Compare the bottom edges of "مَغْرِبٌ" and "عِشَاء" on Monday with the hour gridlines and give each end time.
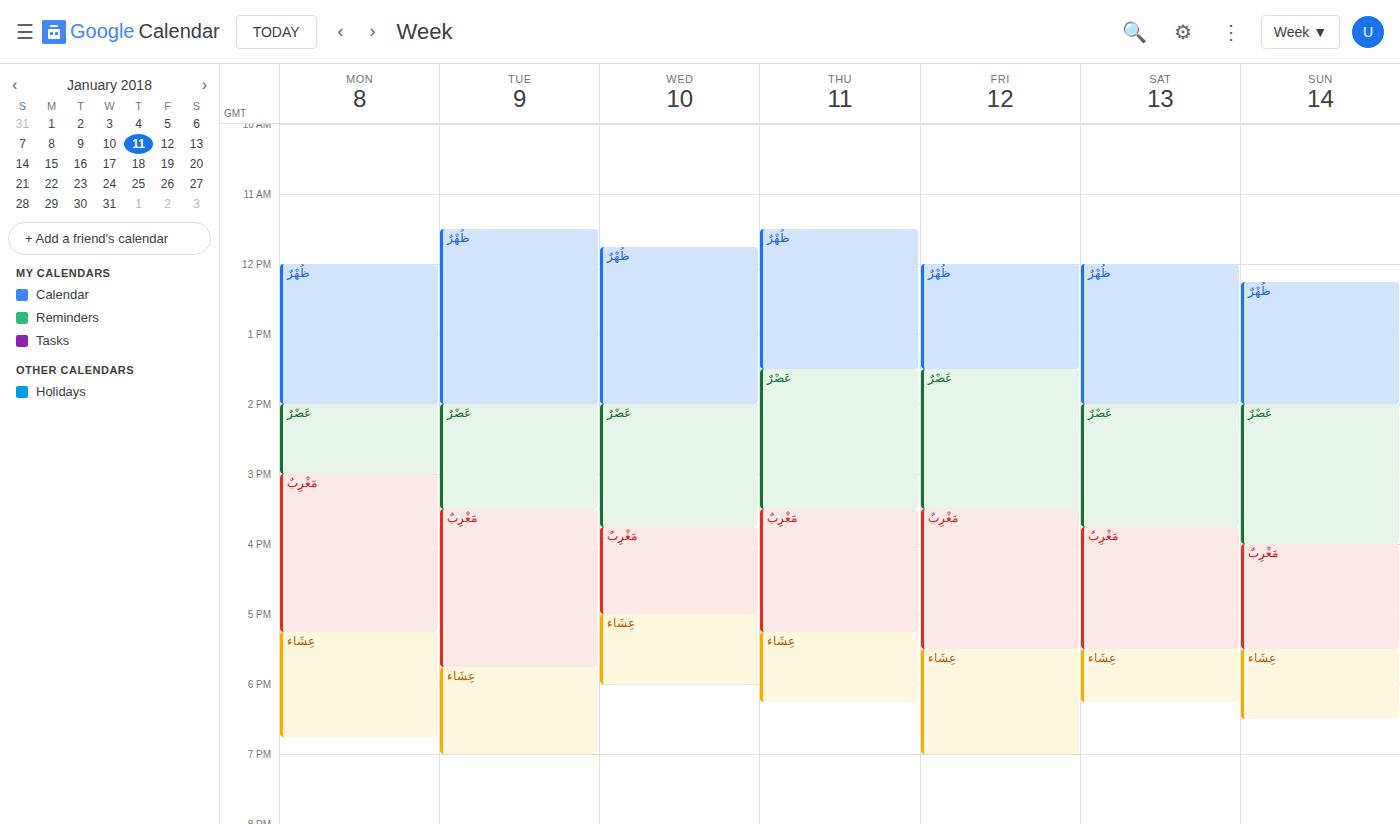
"مَغْرِبٌ": 5:15 PM, neither: a quarter of the way from the 5 PM line to the 6 PM line. "عِشَاء": 6:45 PM, neither: three quarters of the way from the 6 PM line to the 7 PM line.